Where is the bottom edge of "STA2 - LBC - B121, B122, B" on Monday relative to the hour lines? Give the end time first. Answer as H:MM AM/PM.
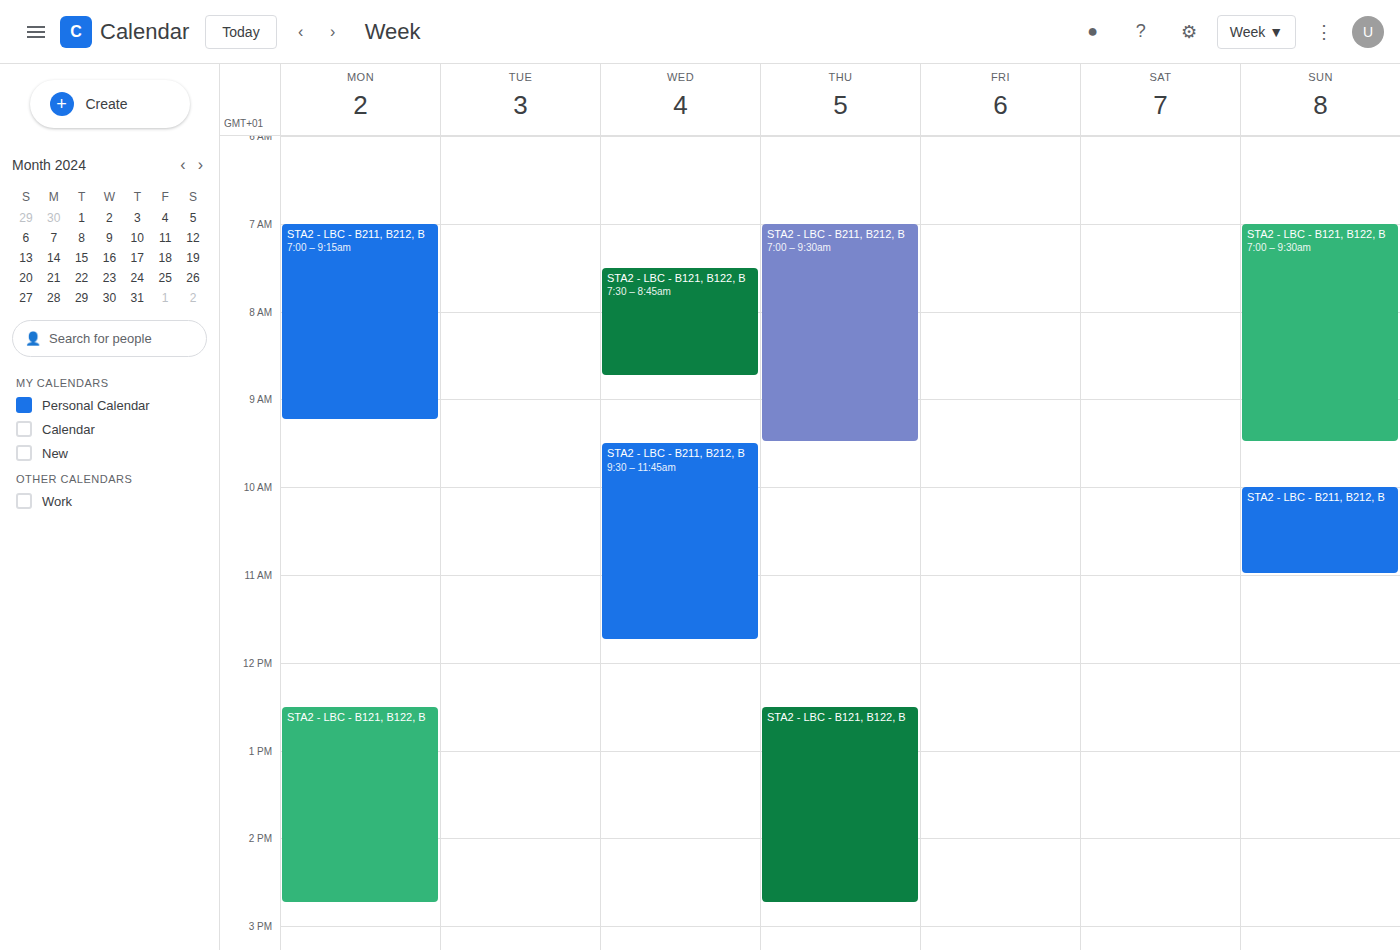
2:45 PM -- neither: three quarters of the way from the 2 PM line to the 3 PM line.